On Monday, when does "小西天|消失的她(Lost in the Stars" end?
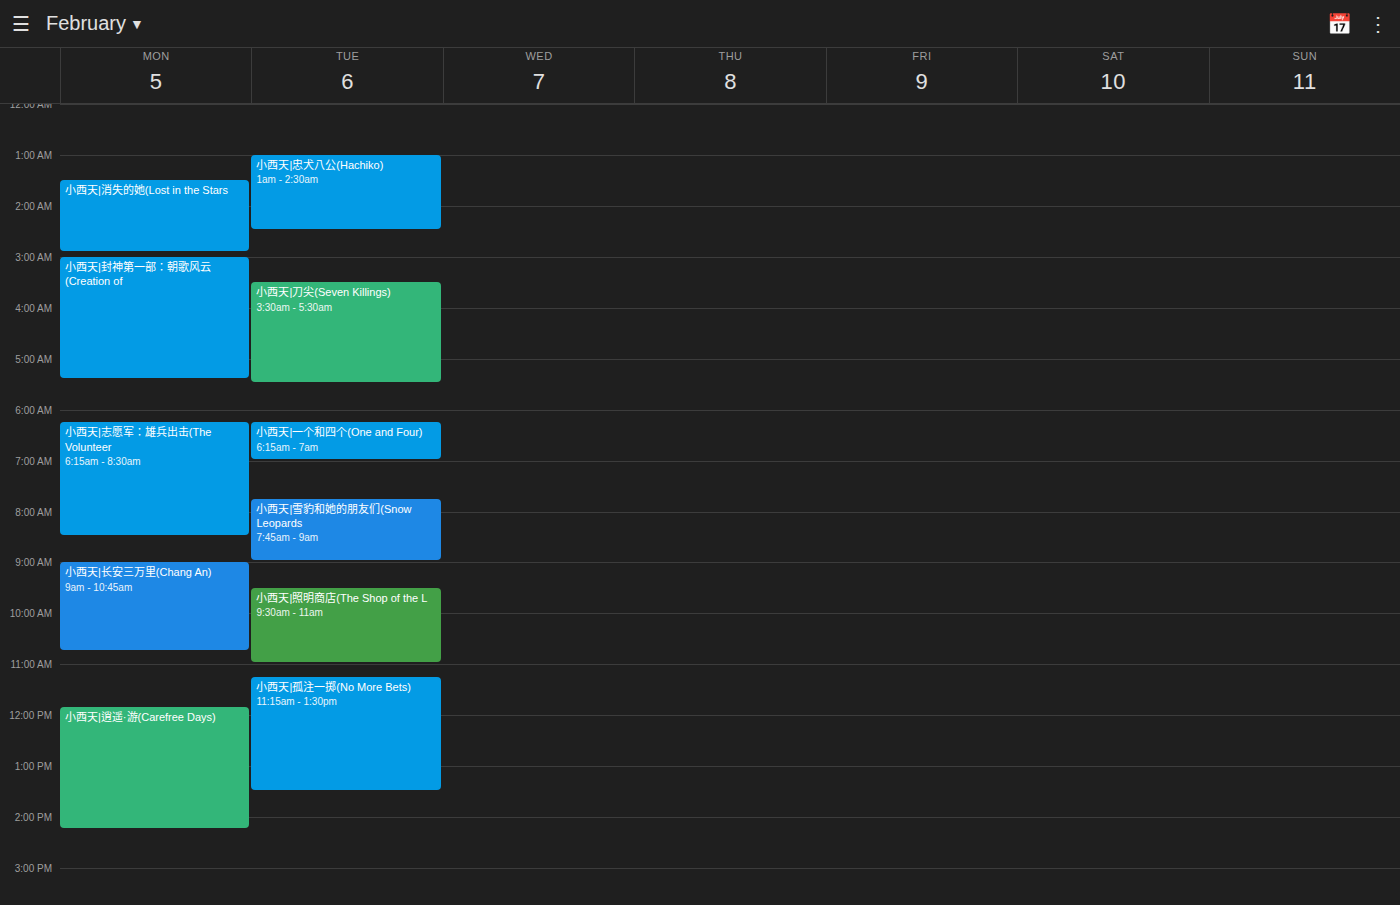
2:55 AM